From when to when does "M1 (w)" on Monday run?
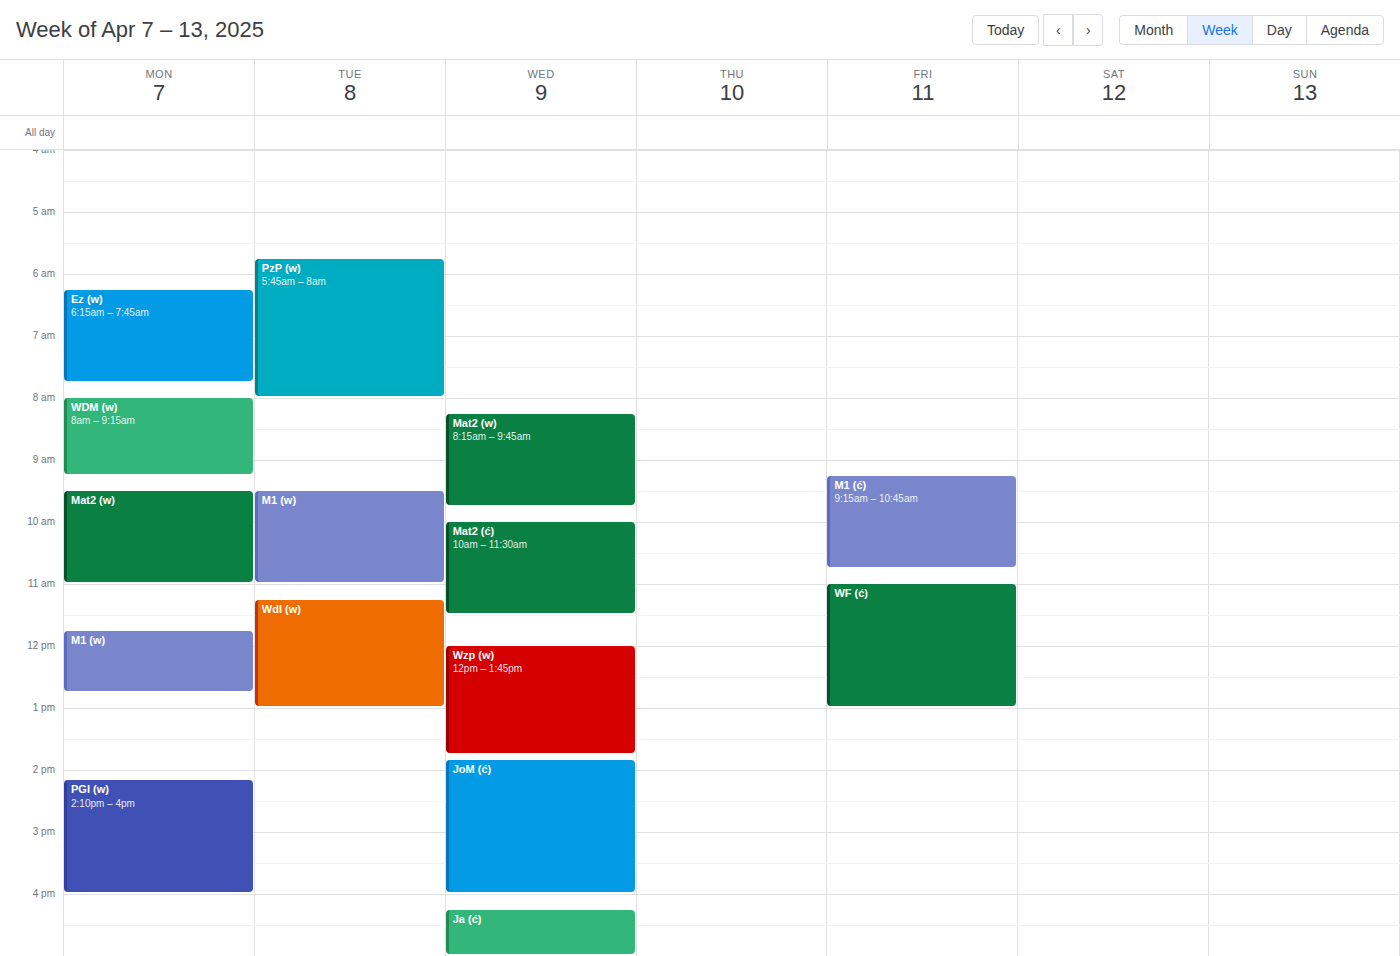
11:45 AM to 12:45 PM